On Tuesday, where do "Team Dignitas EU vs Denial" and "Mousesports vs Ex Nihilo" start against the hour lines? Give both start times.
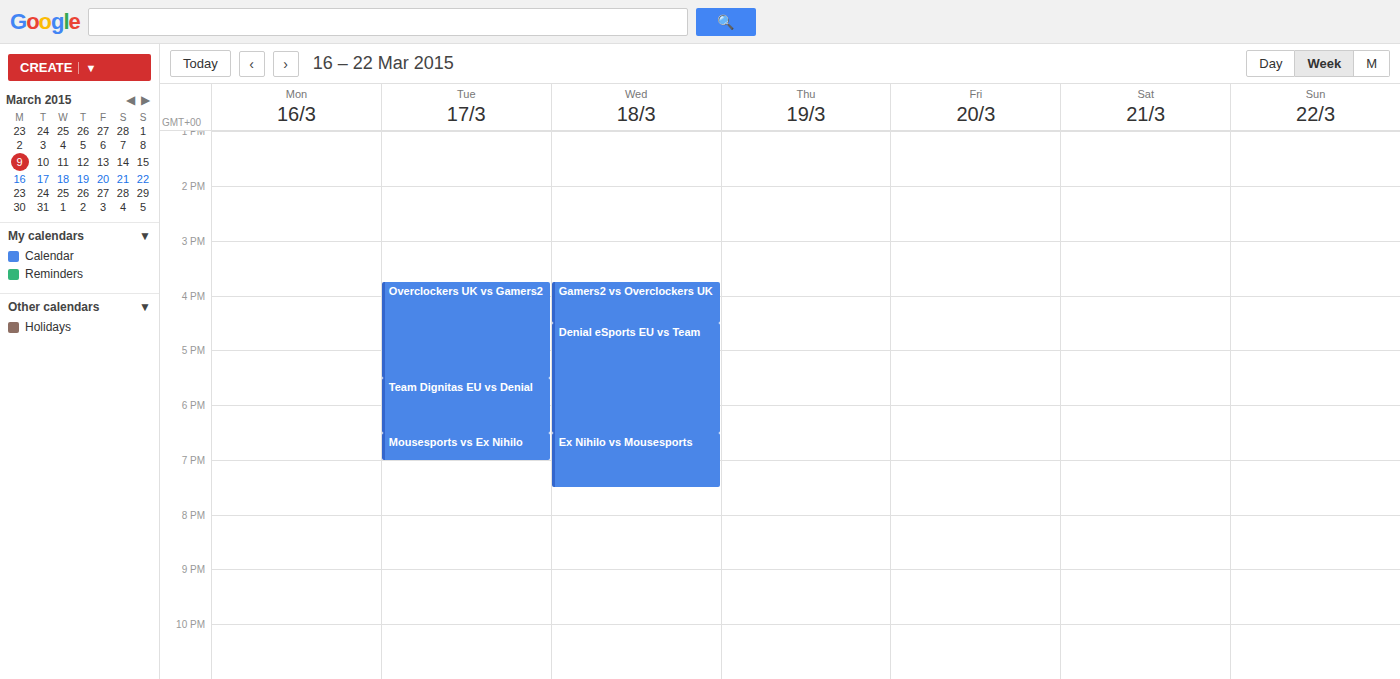
"Team Dignitas EU vs Denial": 5:30 PM, halfway between the 5 PM and 6 PM lines. "Mousesports vs Ex Nihilo": 6:30 PM, halfway between the 6 PM and 7 PM lines.